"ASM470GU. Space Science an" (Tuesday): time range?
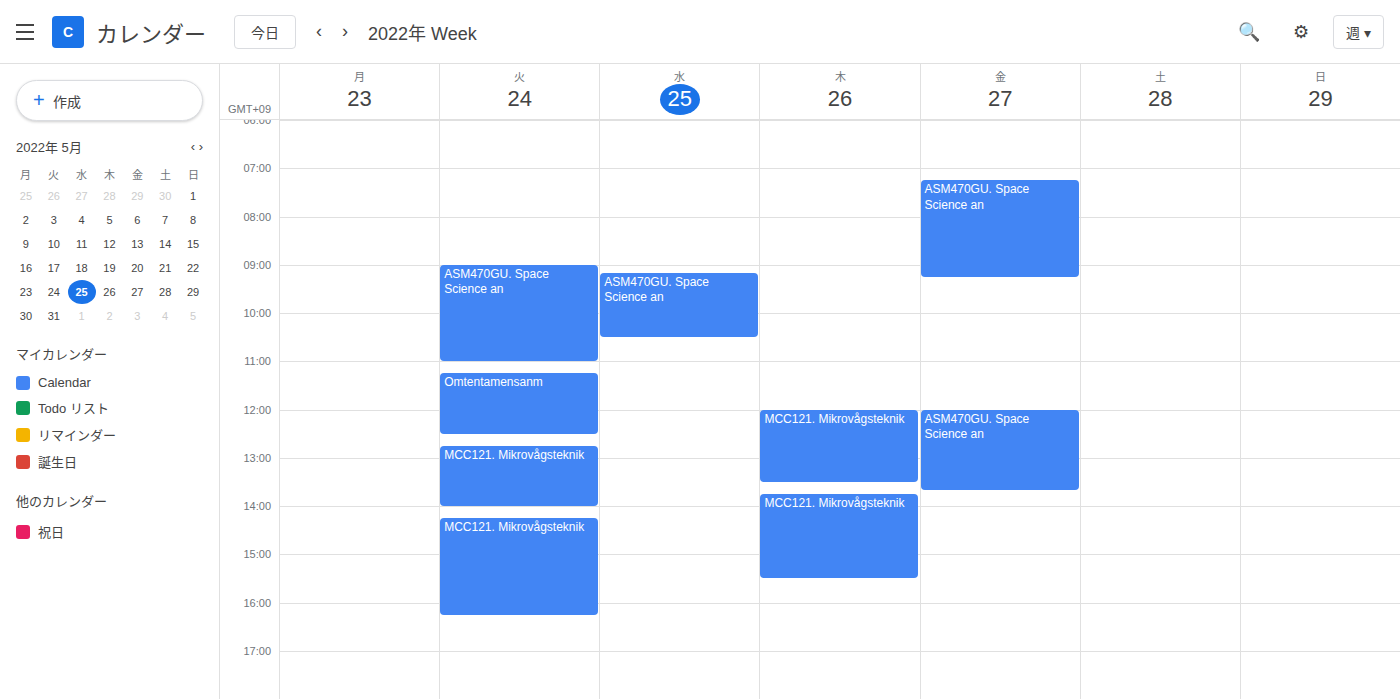
9:00 AM to 11:00 AM